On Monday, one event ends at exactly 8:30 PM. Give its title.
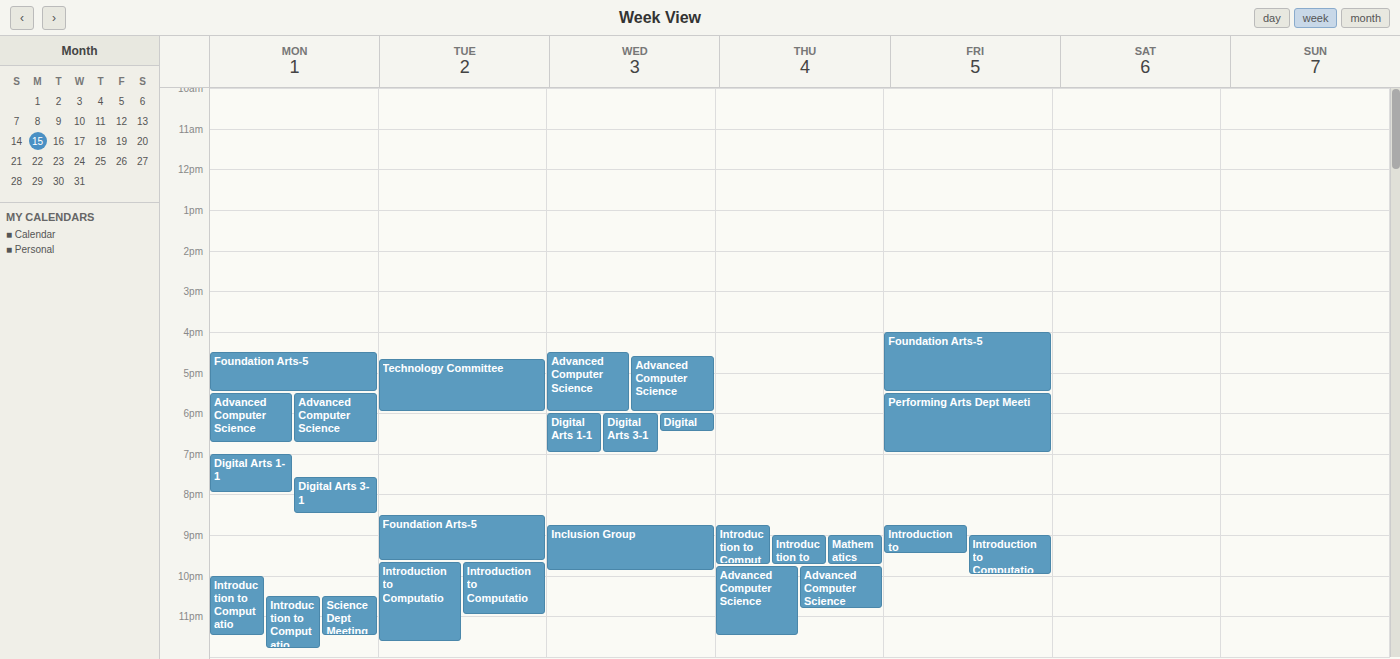
"Digital Arts 3-1"